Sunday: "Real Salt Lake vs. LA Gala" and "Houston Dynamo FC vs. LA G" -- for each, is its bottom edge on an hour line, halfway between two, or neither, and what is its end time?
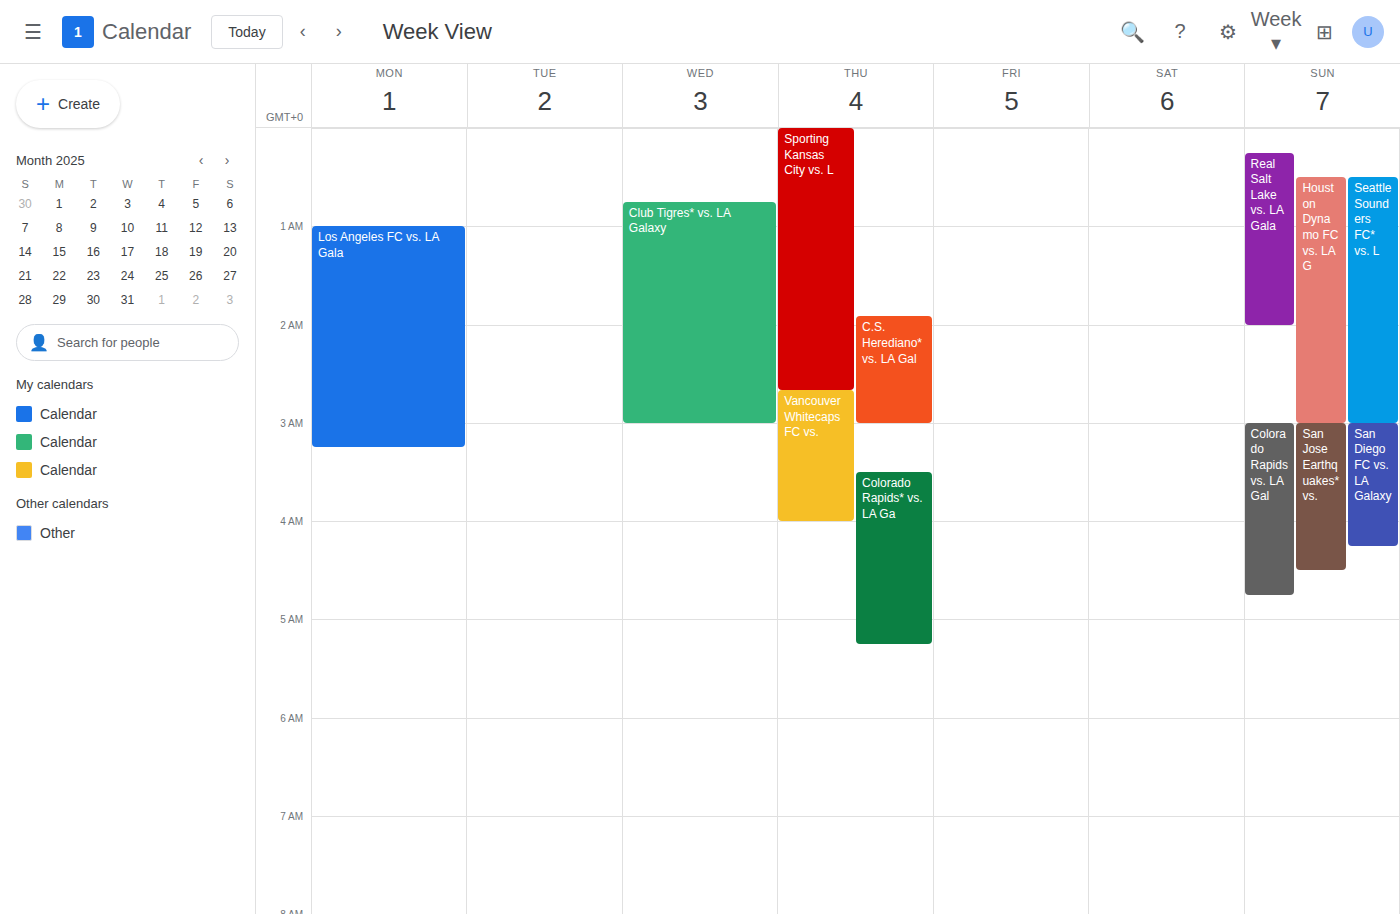
"Real Salt Lake vs. LA Gala": 2:00 AM, exactly on the 2 AM line. "Houston Dynamo FC vs. LA G": 3:00 AM, exactly on the 3 AM line.